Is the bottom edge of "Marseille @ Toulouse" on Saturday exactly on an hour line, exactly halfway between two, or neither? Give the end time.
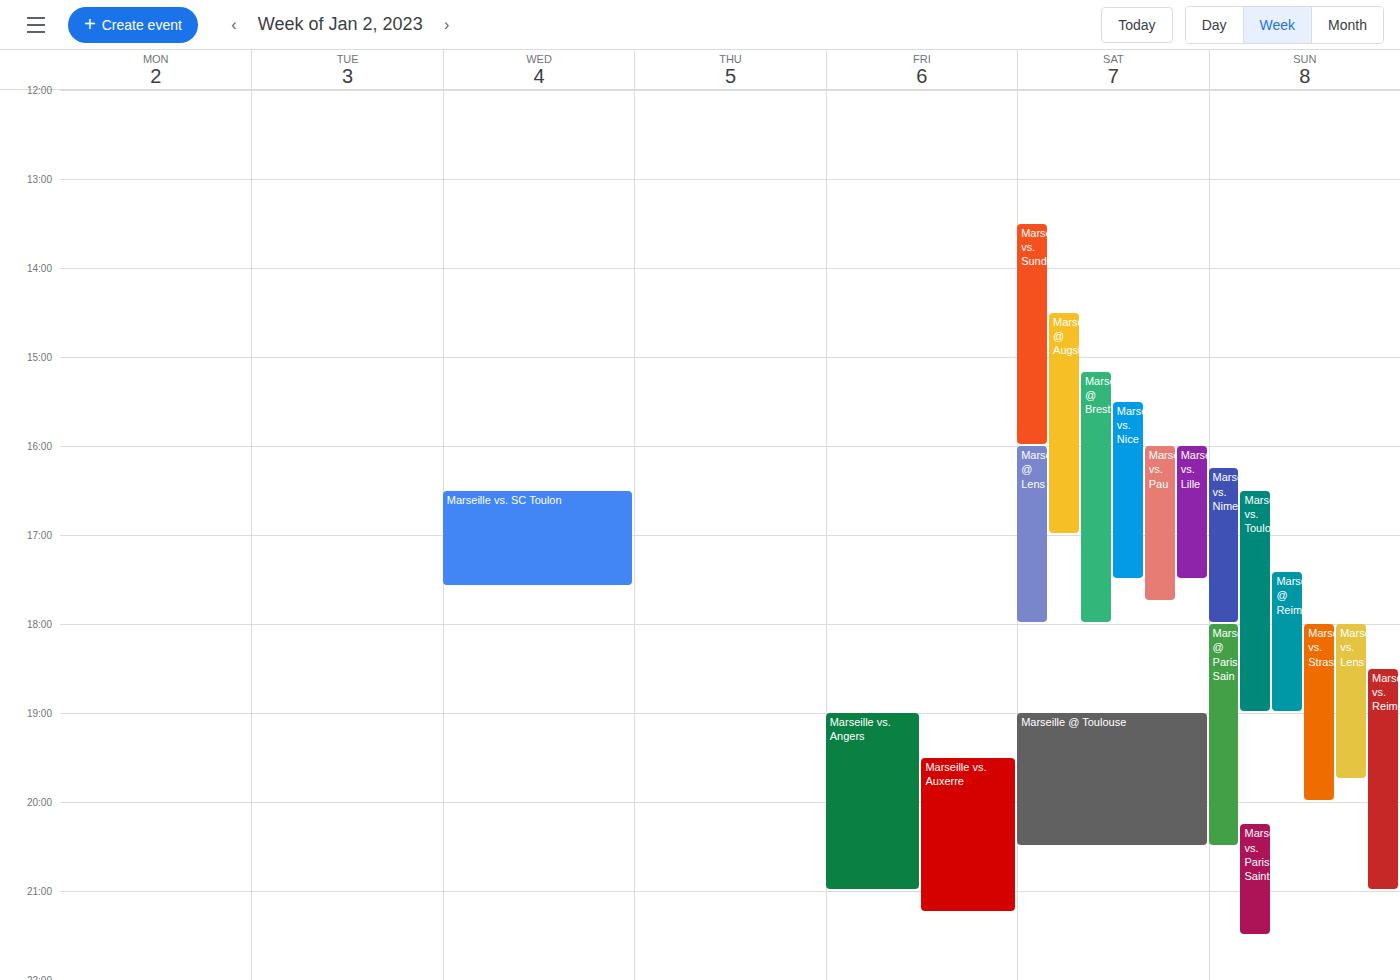
8:30 PM -- halfway between the 8 PM and 9 PM lines.